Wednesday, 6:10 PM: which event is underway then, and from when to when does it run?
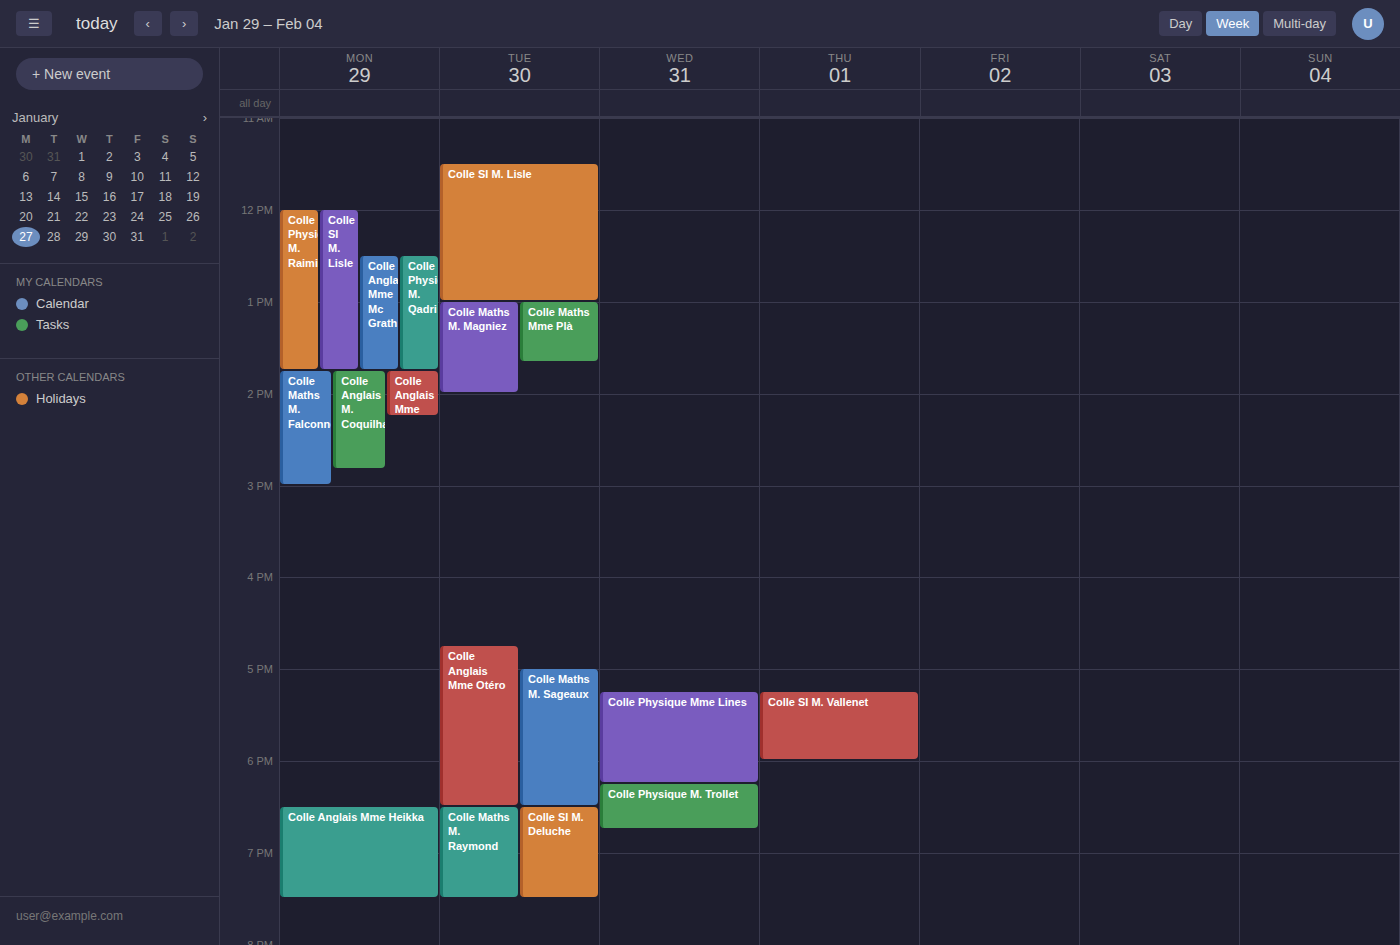
"Colle Physique Mme Lines", 5:15 PM to 6:15 PM